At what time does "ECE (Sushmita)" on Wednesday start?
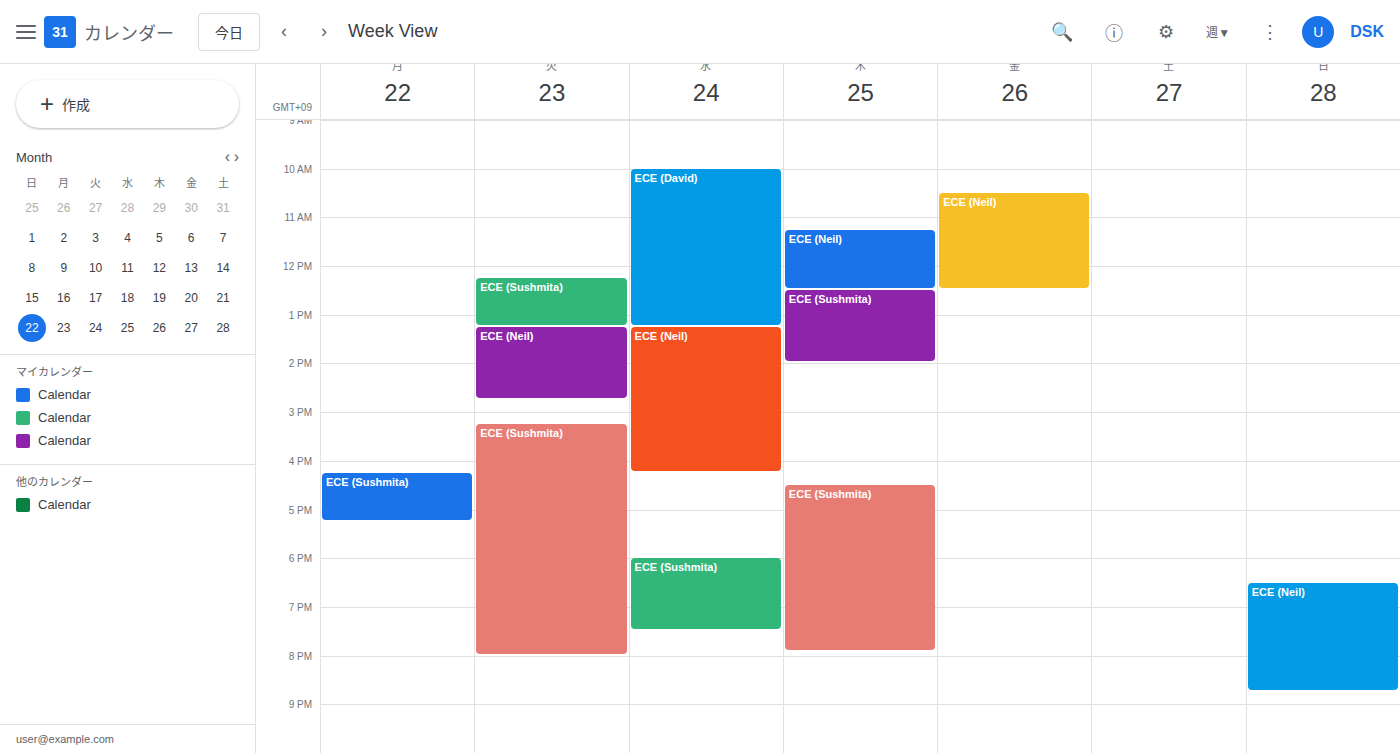
6:00 PM